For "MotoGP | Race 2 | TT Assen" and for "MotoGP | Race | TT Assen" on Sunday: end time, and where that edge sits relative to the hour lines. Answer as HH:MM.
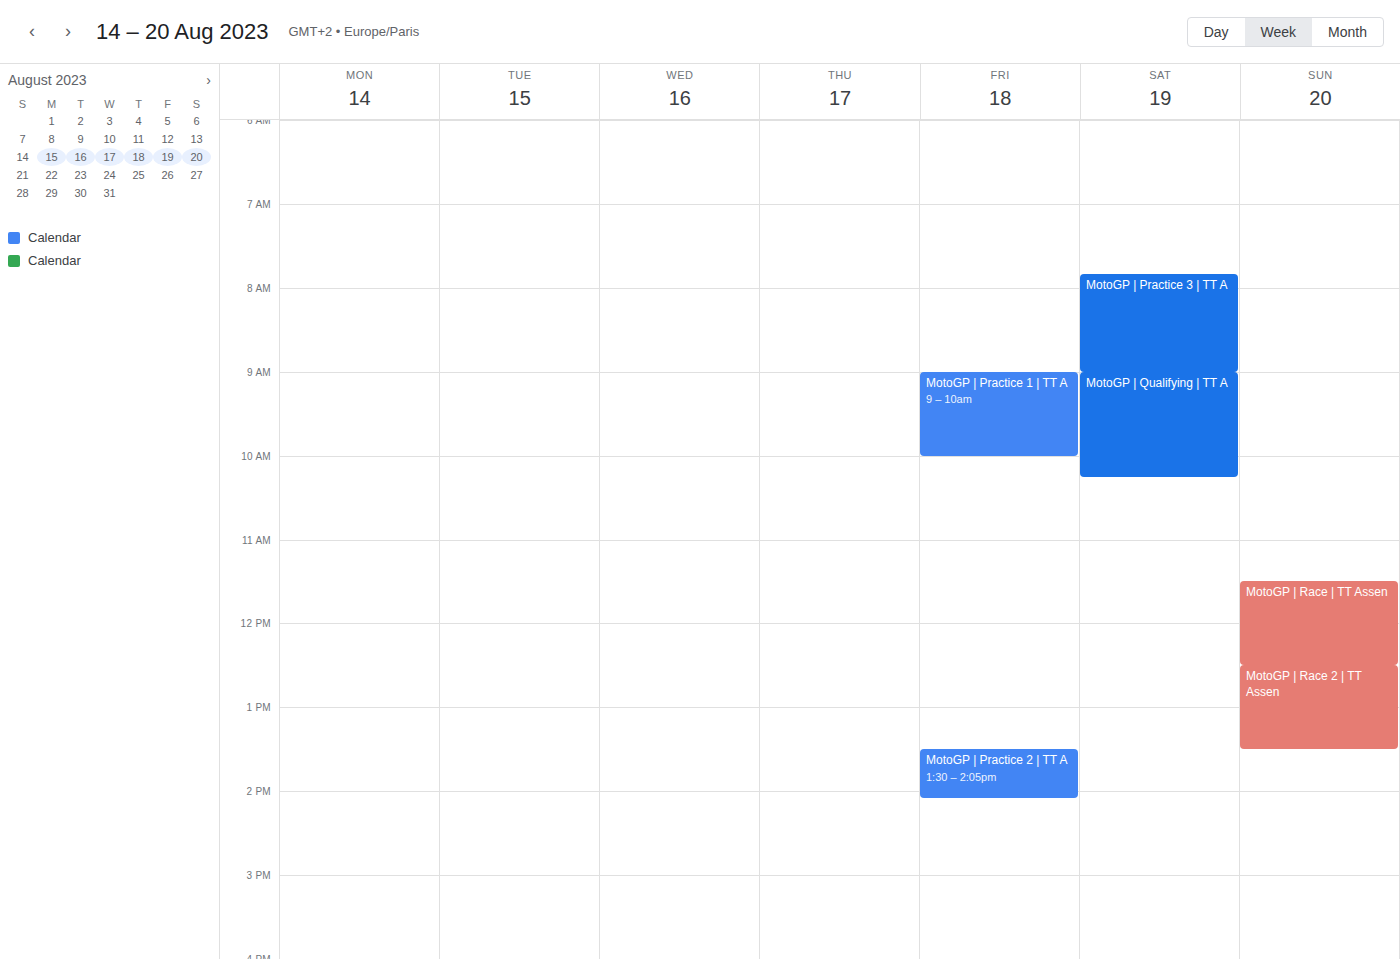
"MotoGP | Race 2 | TT Assen": 13:30, halfway between the 13:00 and 14:00 lines. "MotoGP | Race | TT Assen": 12:30, halfway between the 12:00 and 13:00 lines.